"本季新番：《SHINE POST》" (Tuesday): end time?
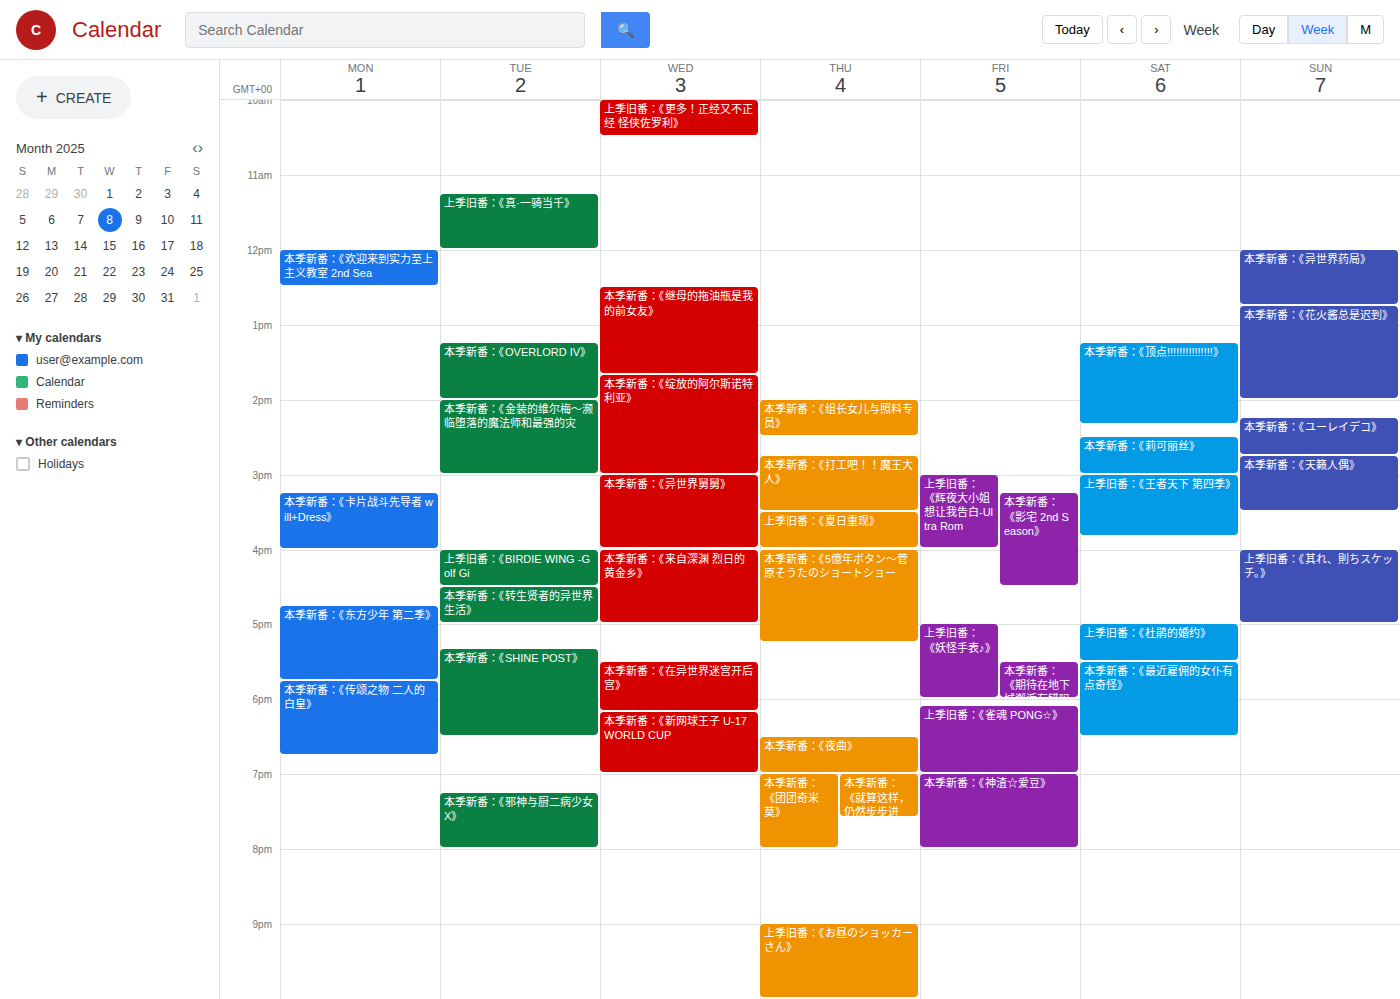
6:30 PM